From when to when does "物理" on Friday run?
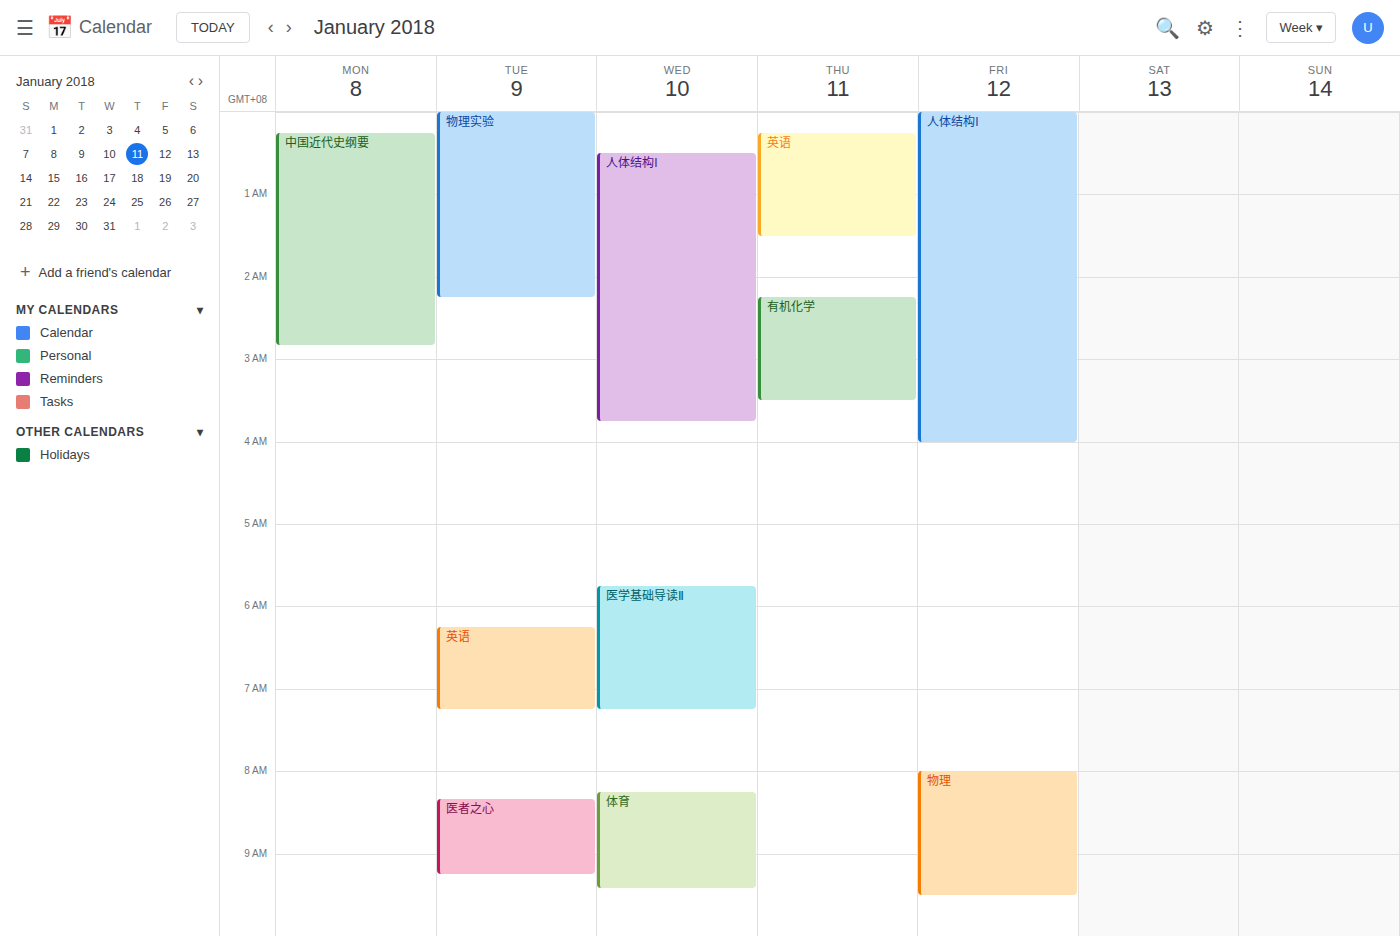
8:00 AM to 9:30 AM